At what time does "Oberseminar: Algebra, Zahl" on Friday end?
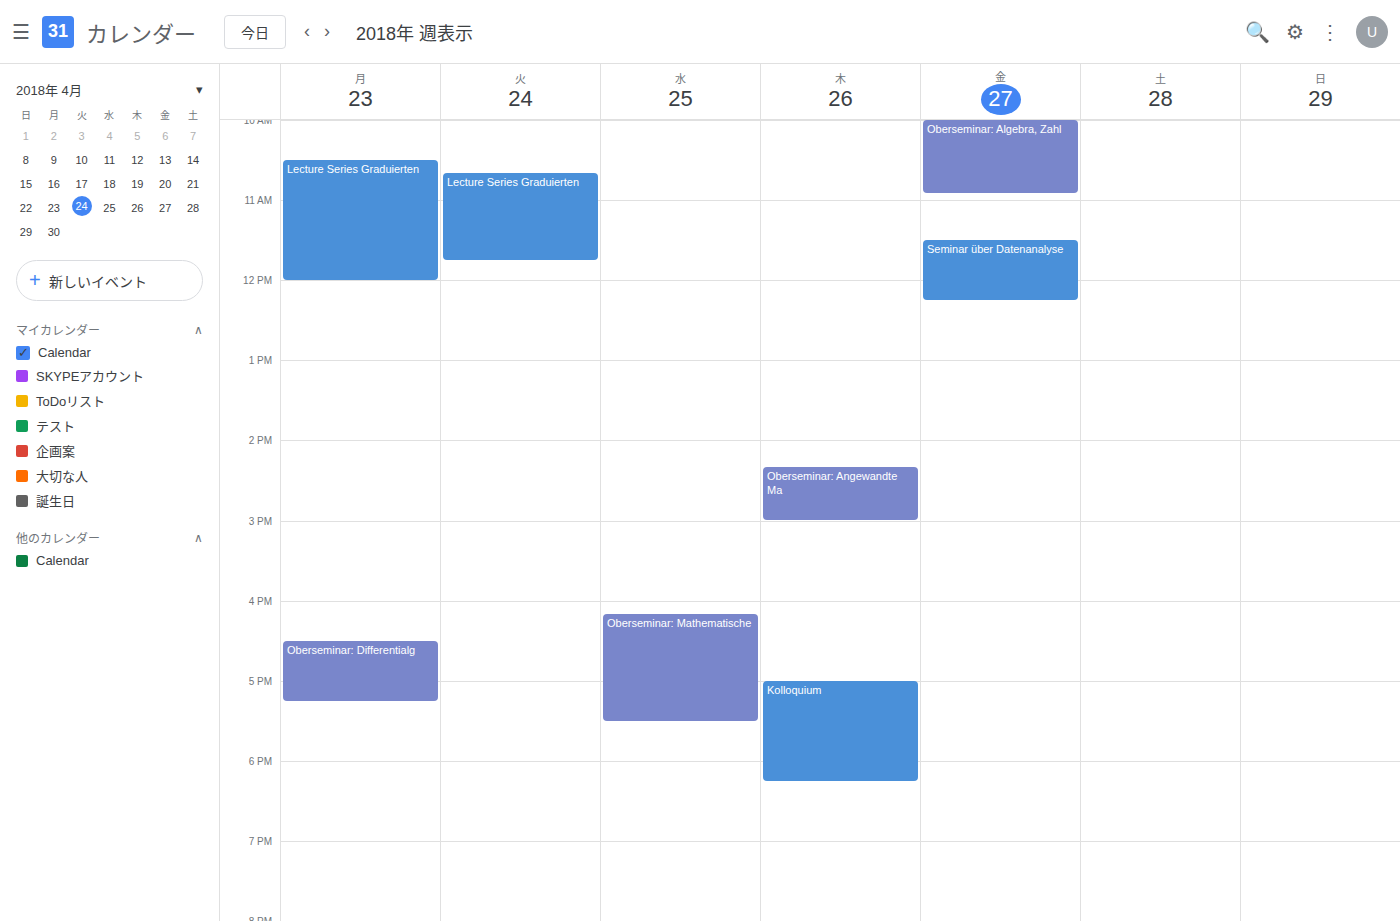
10:55